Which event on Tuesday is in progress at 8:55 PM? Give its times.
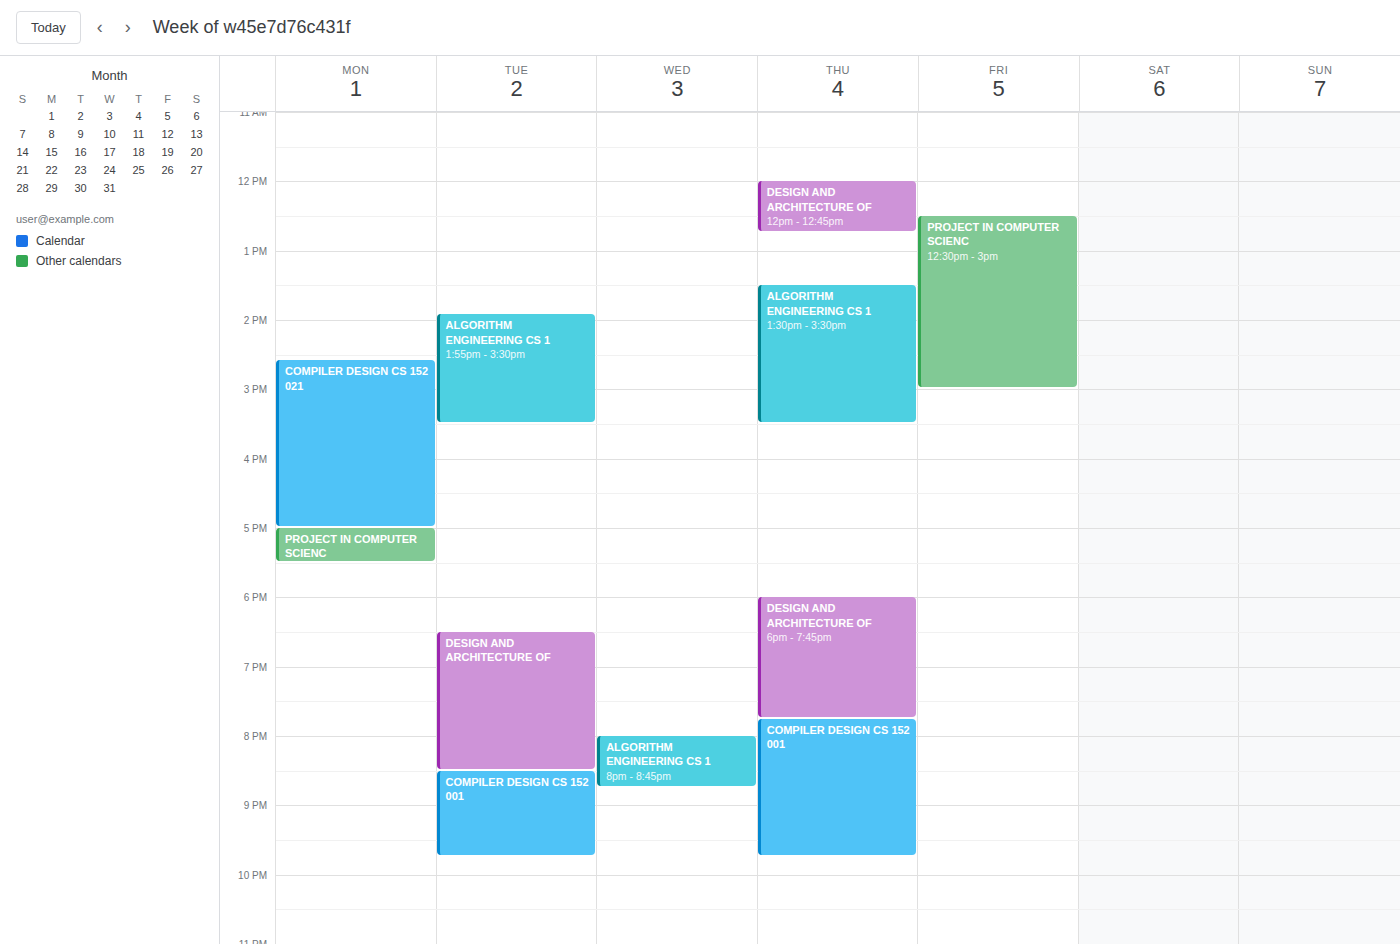
"COMPILER DESIGN CS 152 001", 8:30 PM to 9:45 PM